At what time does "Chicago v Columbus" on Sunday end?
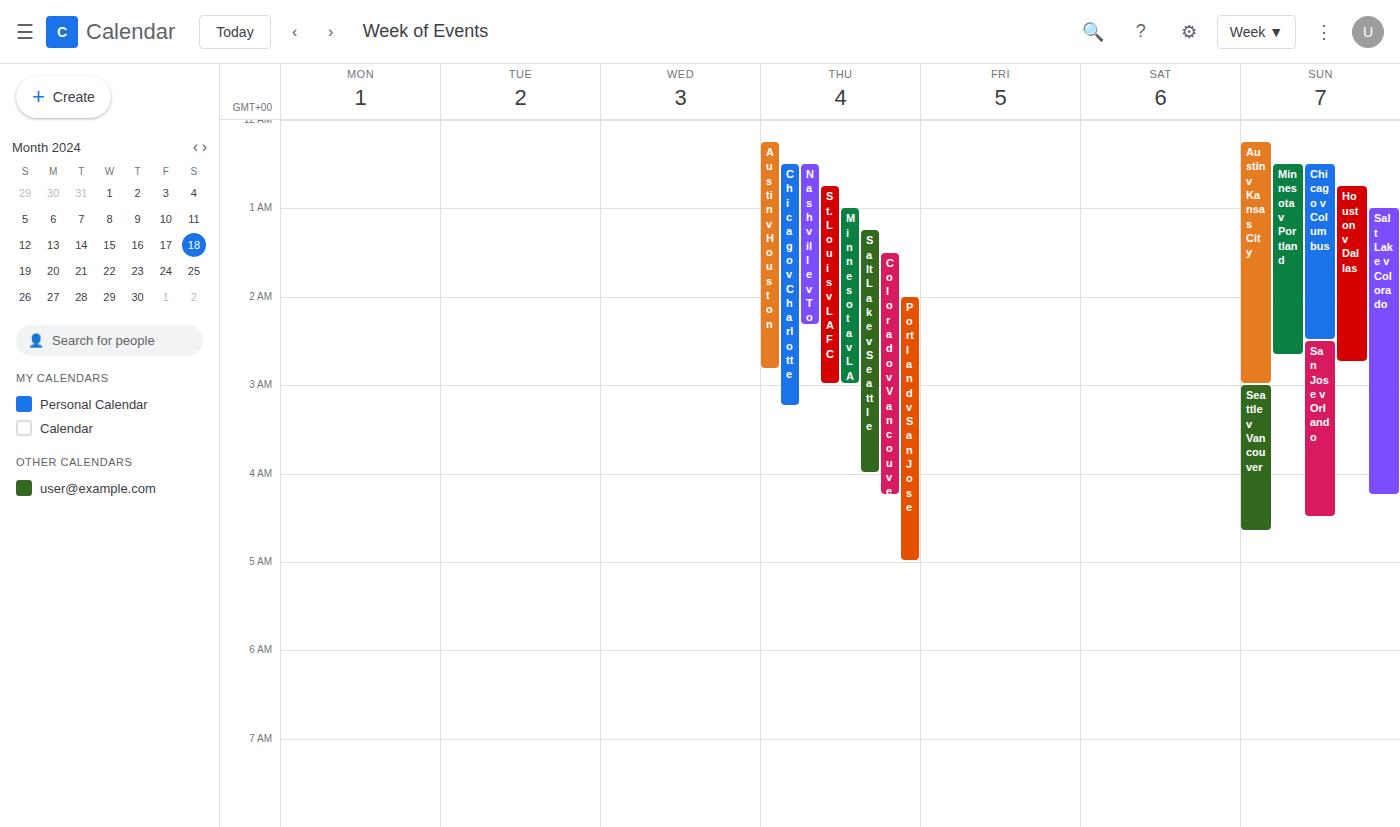
2:30 AM